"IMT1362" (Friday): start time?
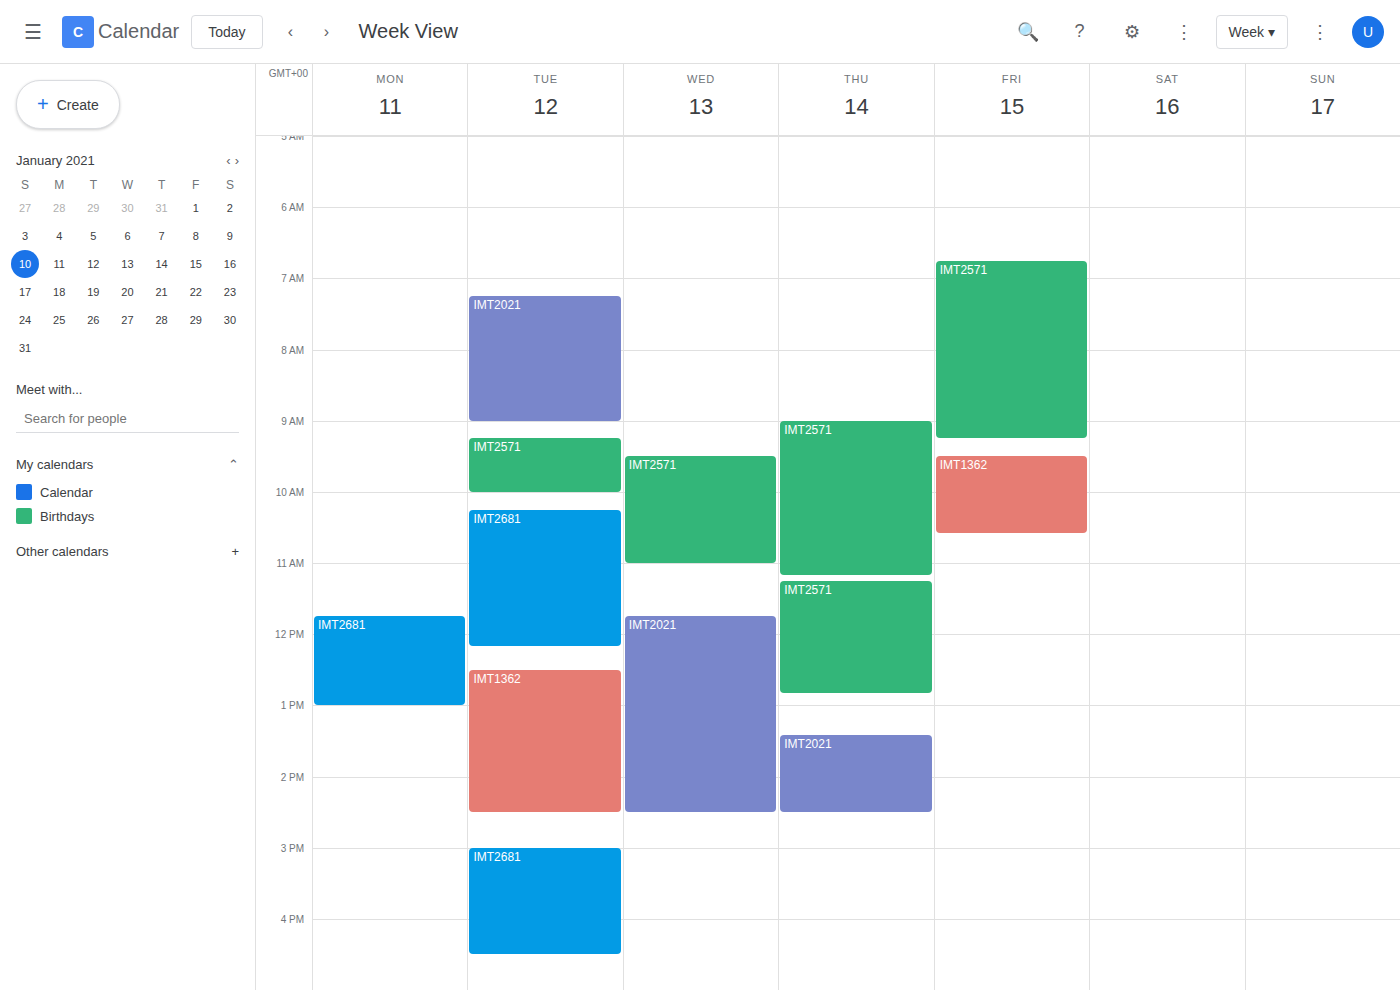
09:30